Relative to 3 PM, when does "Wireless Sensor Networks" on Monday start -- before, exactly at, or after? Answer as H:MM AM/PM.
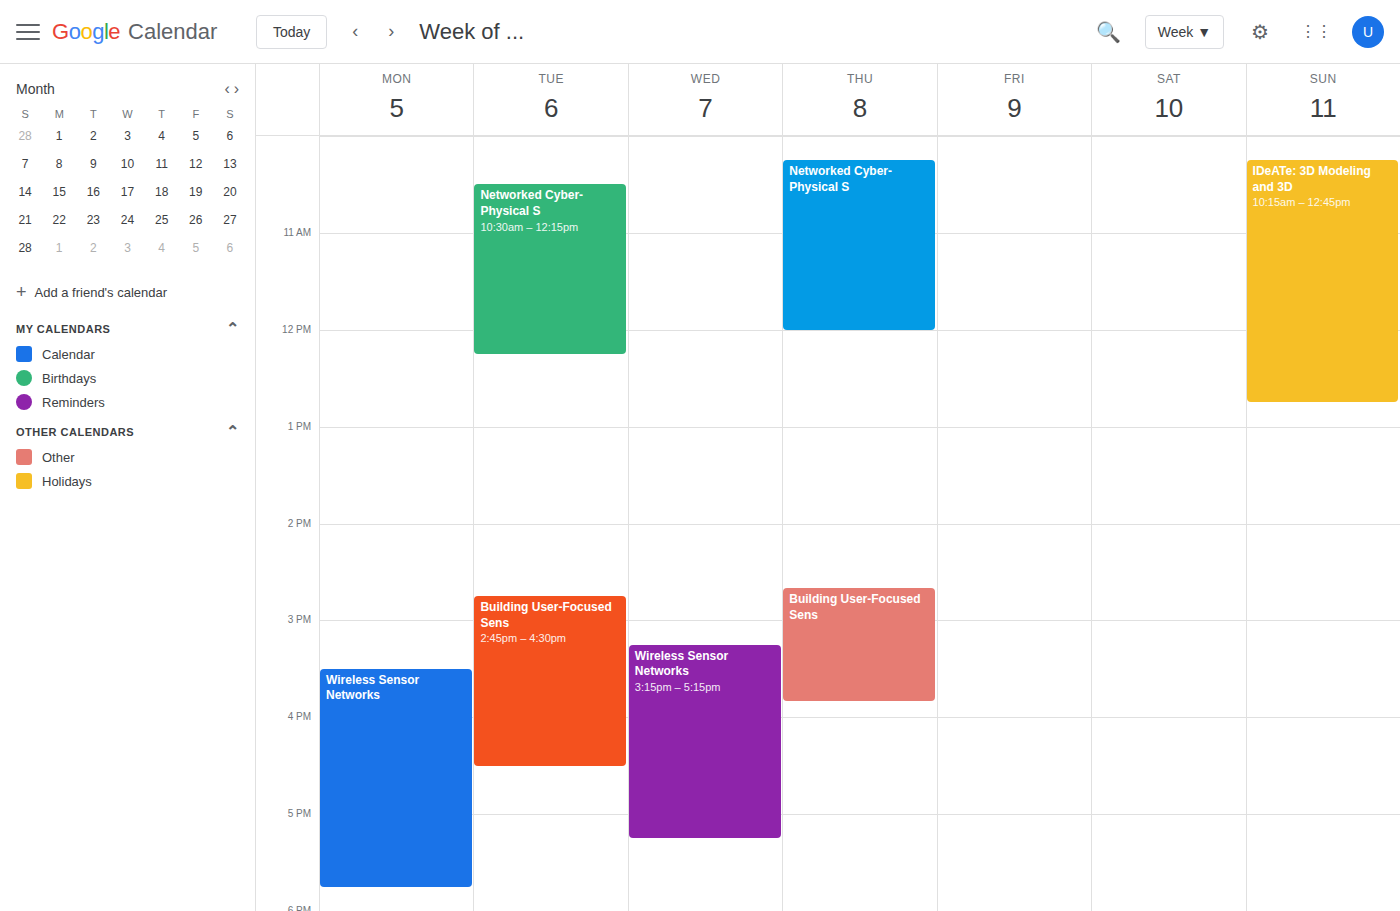
3:30 PM -- after 3 PM, 30 minutes below the 3 PM line.